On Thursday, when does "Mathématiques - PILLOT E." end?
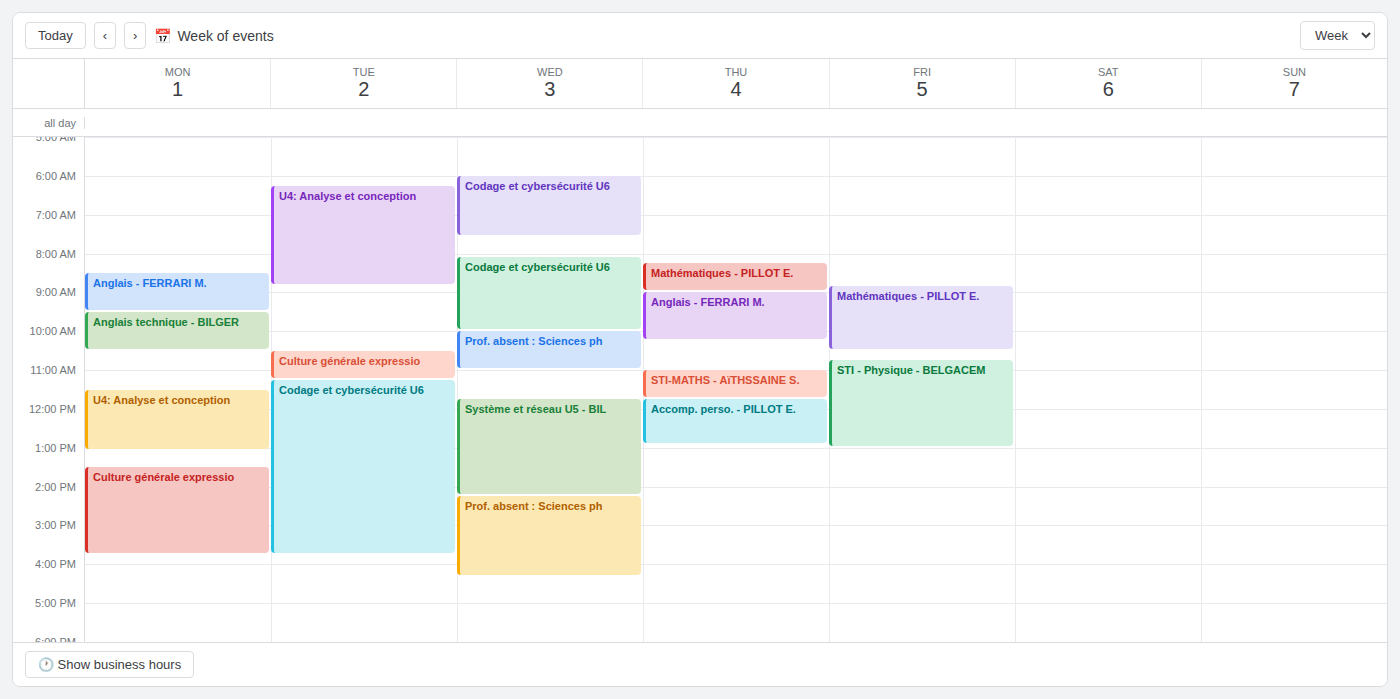
9:00 AM